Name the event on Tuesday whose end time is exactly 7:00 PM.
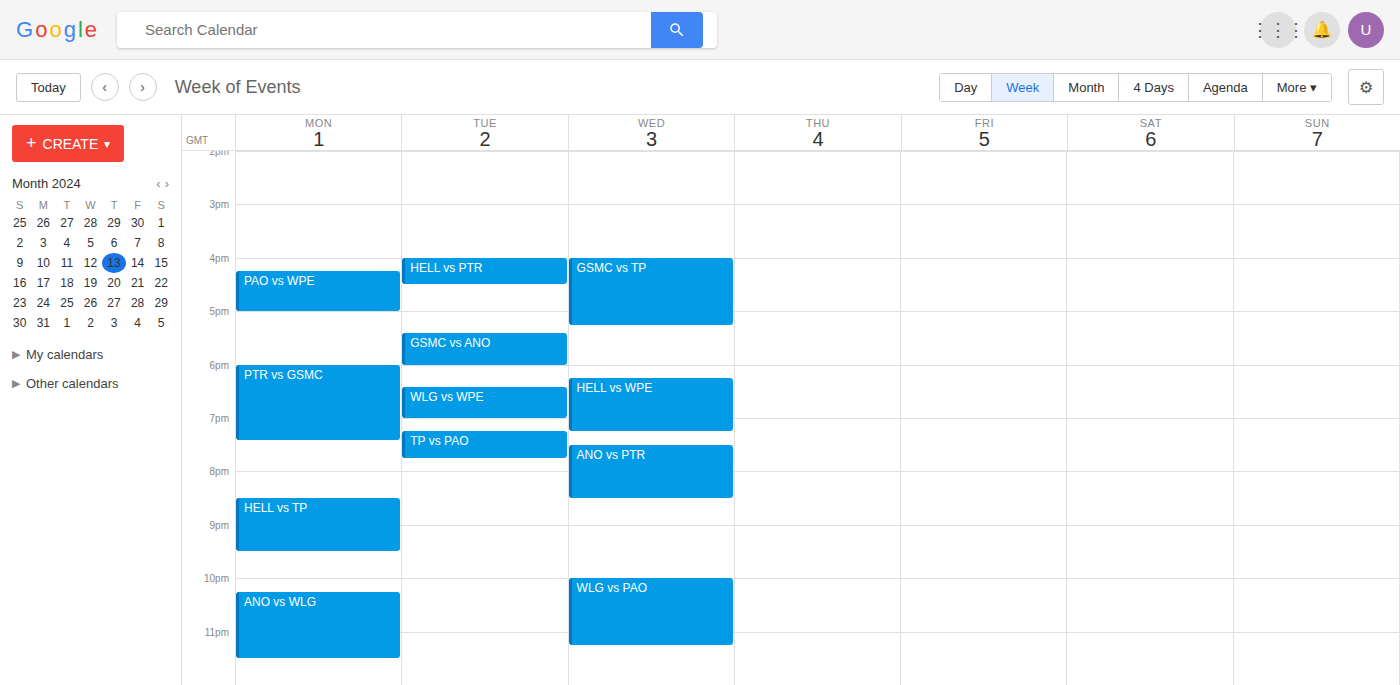
"WLG vs WPE"